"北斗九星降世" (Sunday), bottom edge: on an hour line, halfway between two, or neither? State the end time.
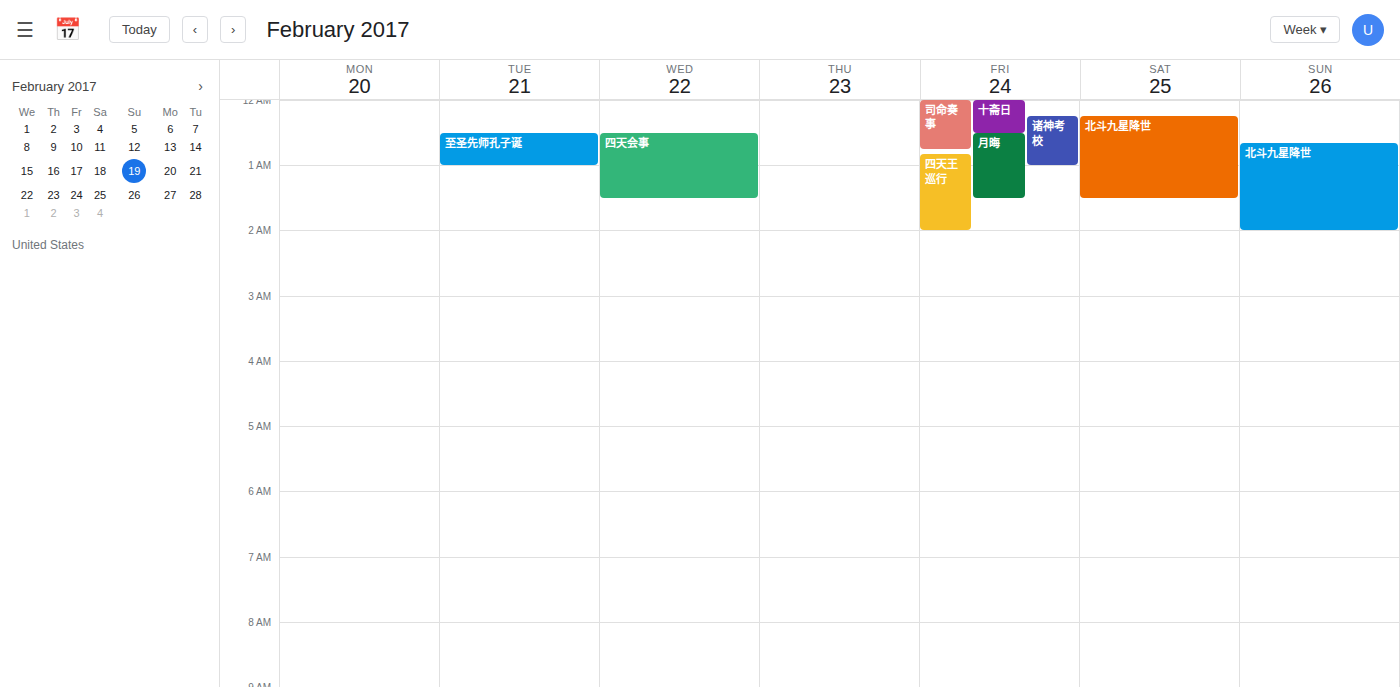
2:00 AM -- exactly on the 2 AM line.